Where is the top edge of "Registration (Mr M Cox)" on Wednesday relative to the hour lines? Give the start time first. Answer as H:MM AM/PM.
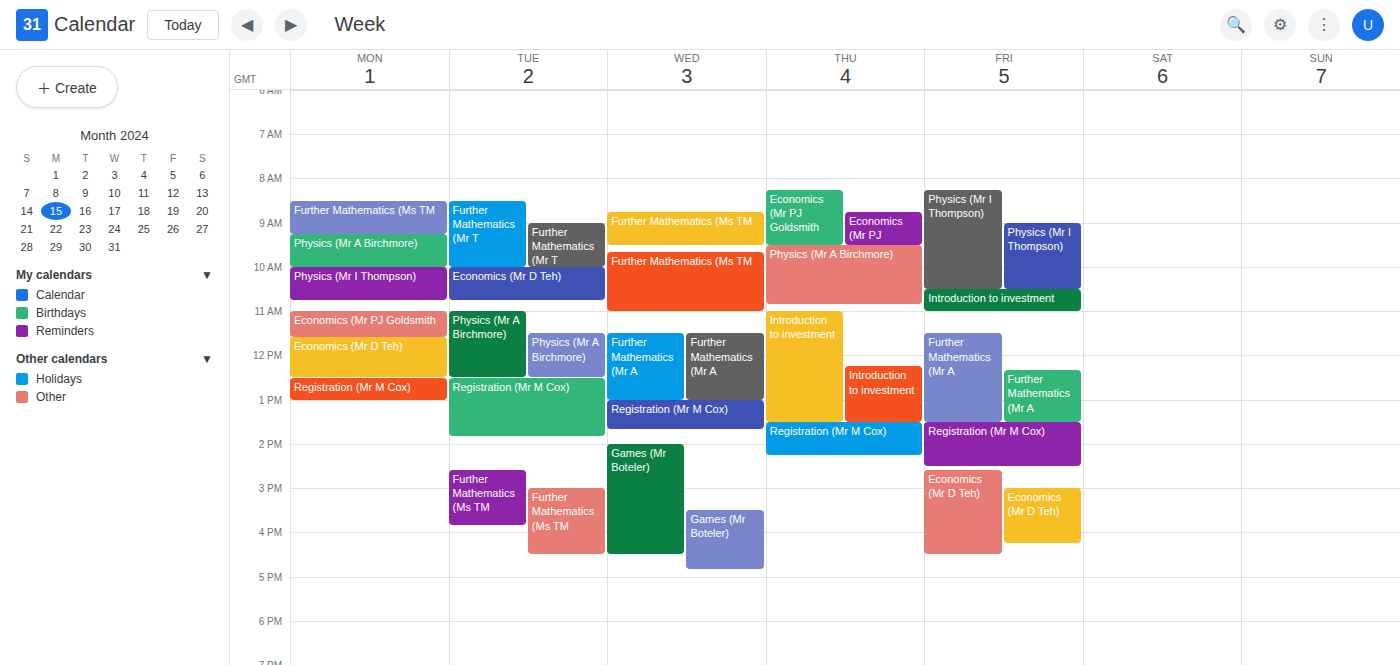
1:00 PM -- exactly on the 1 PM line.